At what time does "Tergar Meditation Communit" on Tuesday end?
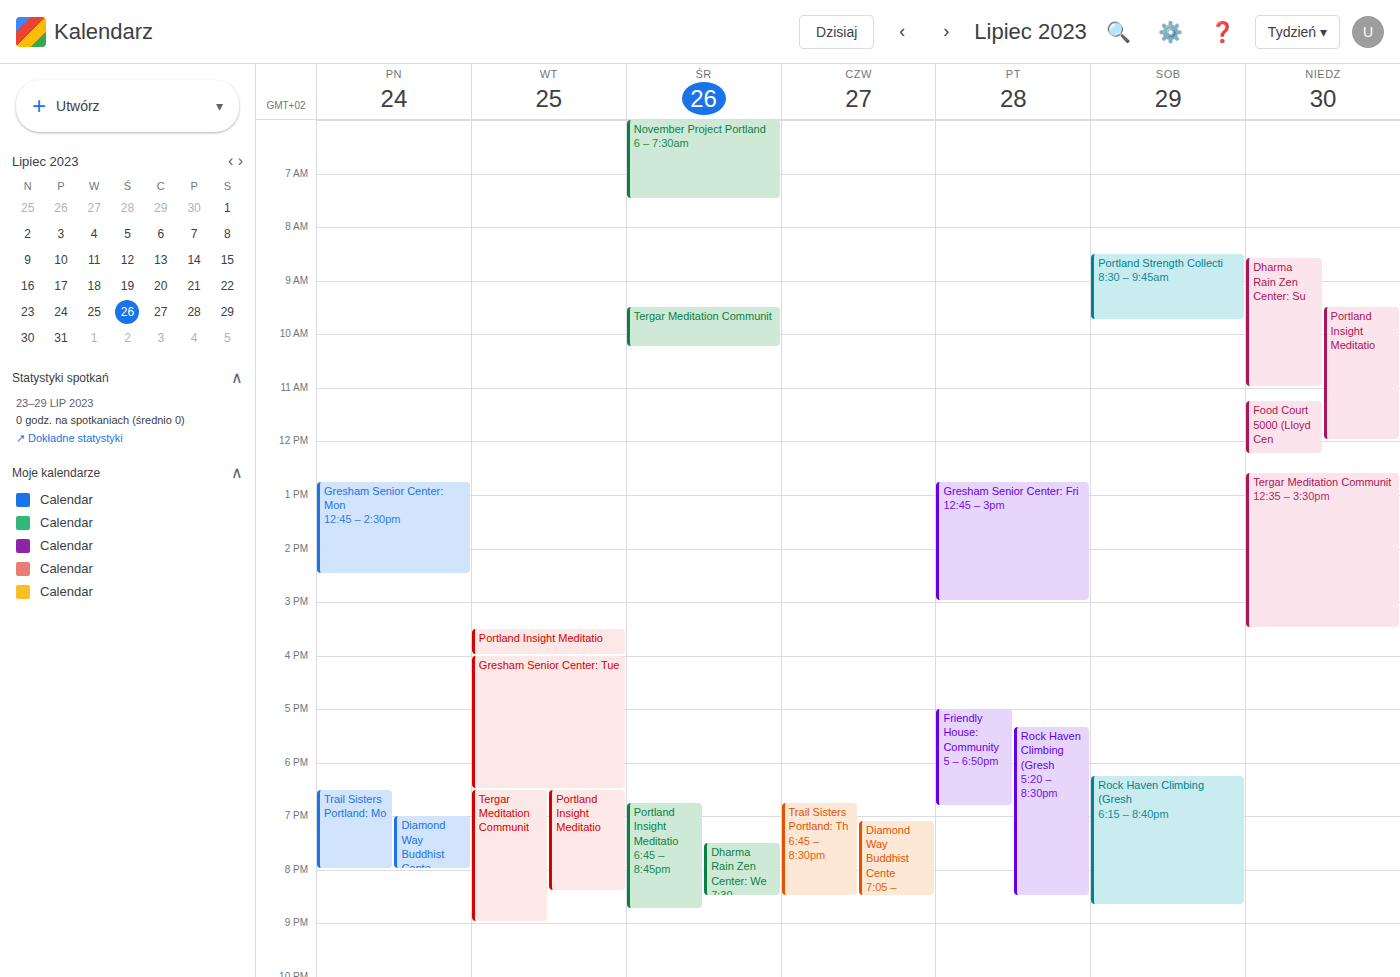
9:00 PM